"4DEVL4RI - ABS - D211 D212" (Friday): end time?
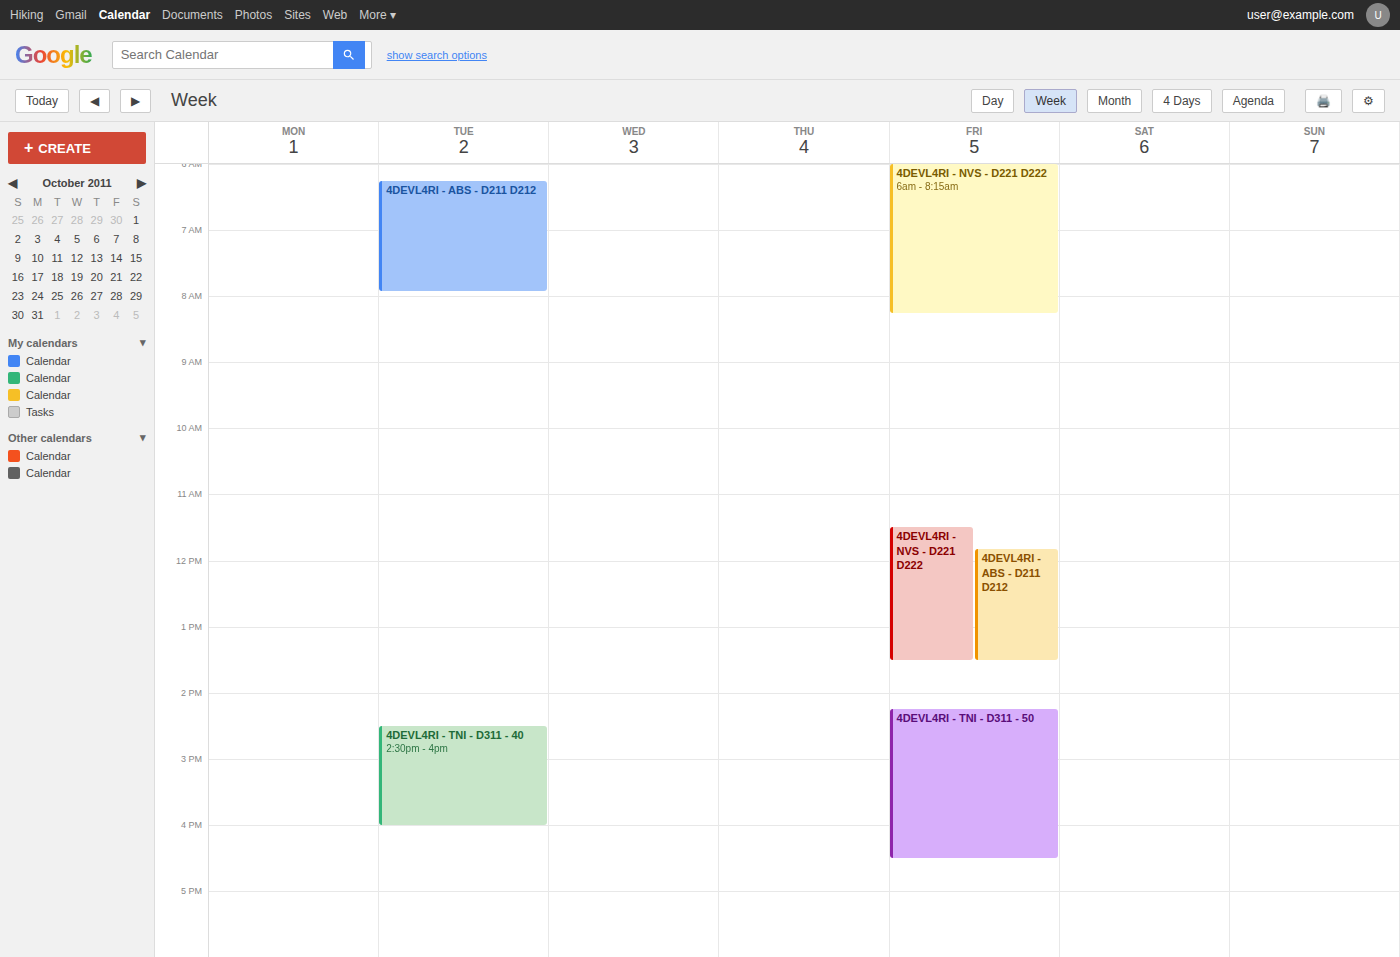
1:30 PM